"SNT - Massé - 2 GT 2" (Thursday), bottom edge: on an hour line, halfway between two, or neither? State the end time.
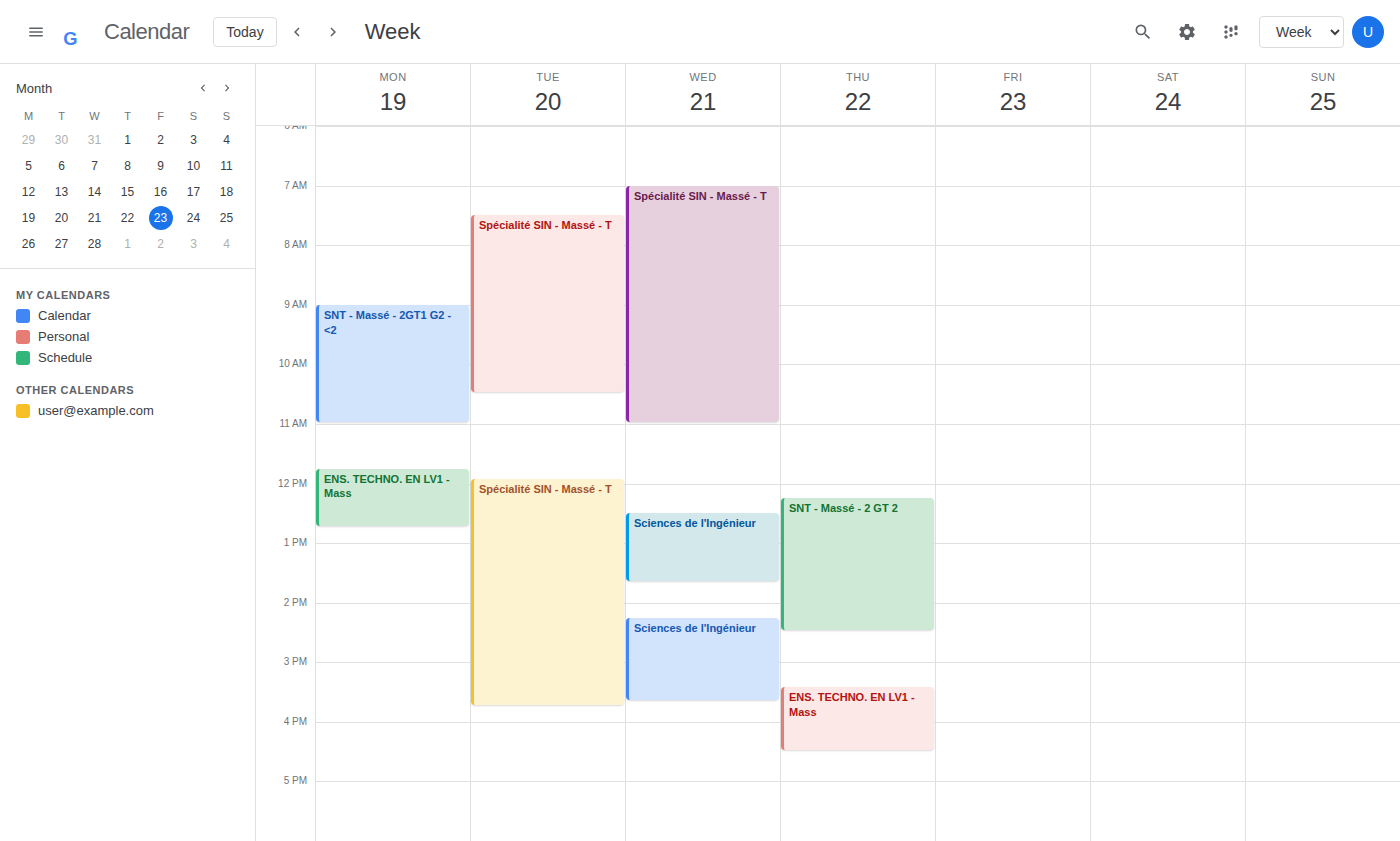
2:30 PM -- halfway between the 2 PM and 3 PM lines.